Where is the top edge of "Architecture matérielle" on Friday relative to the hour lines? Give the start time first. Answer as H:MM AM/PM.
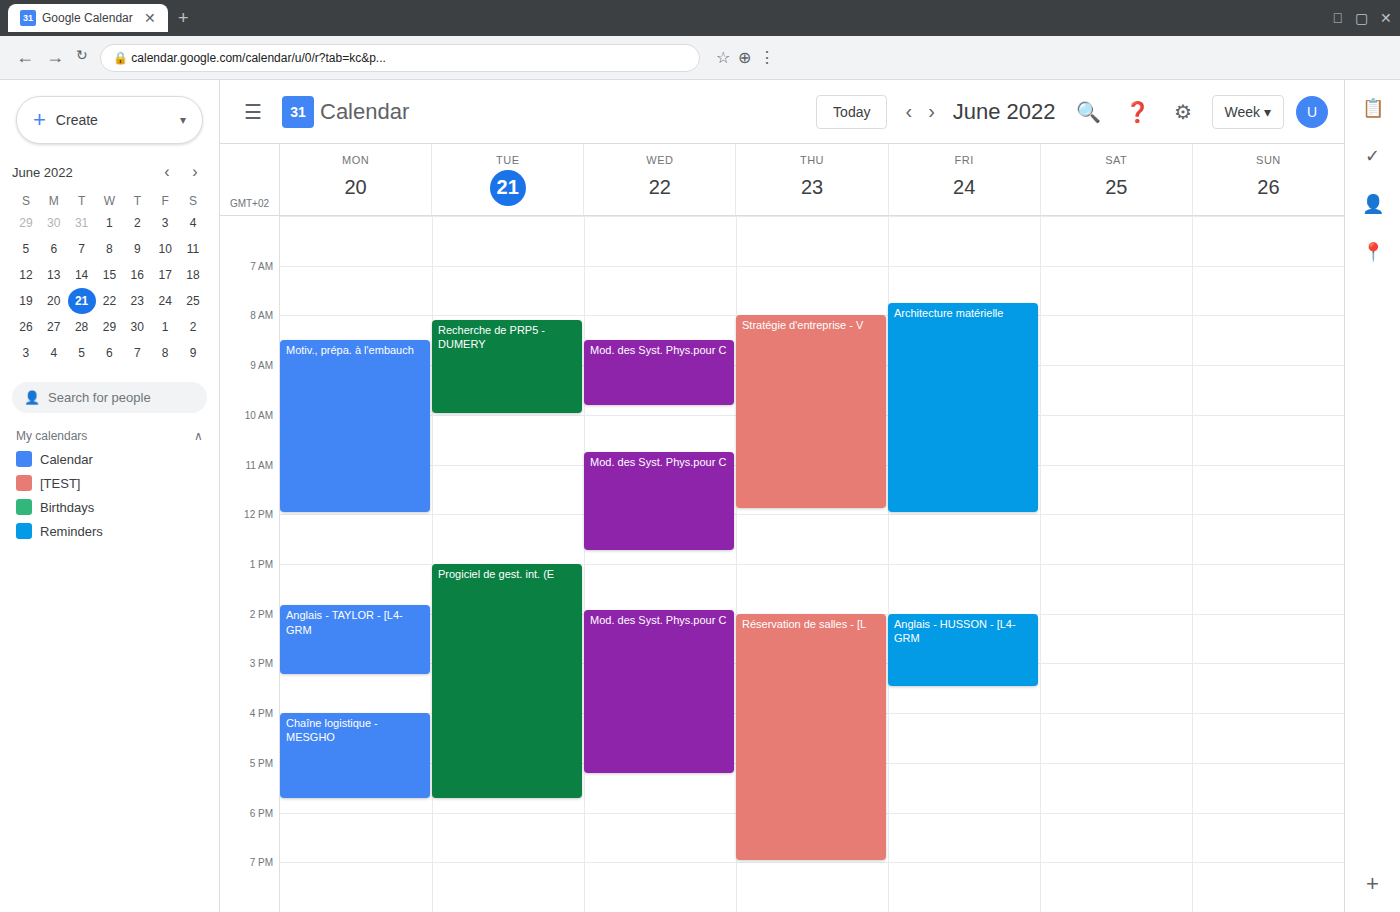
7:45 AM -- neither: three quarters of the way from the 7 AM line to the 8 AM line.